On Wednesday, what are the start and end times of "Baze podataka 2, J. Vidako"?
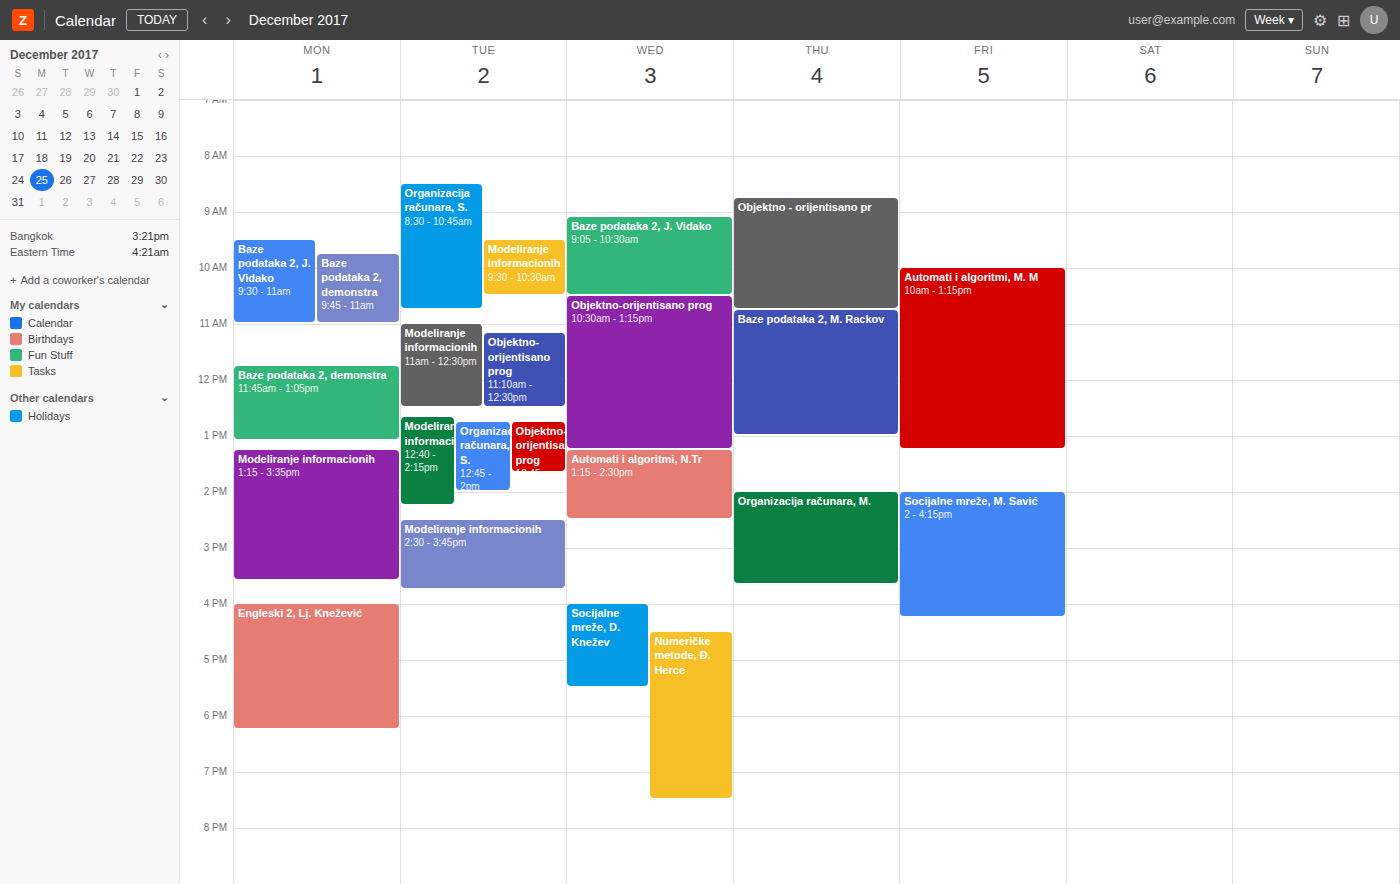
9:05 AM to 10:30 AM